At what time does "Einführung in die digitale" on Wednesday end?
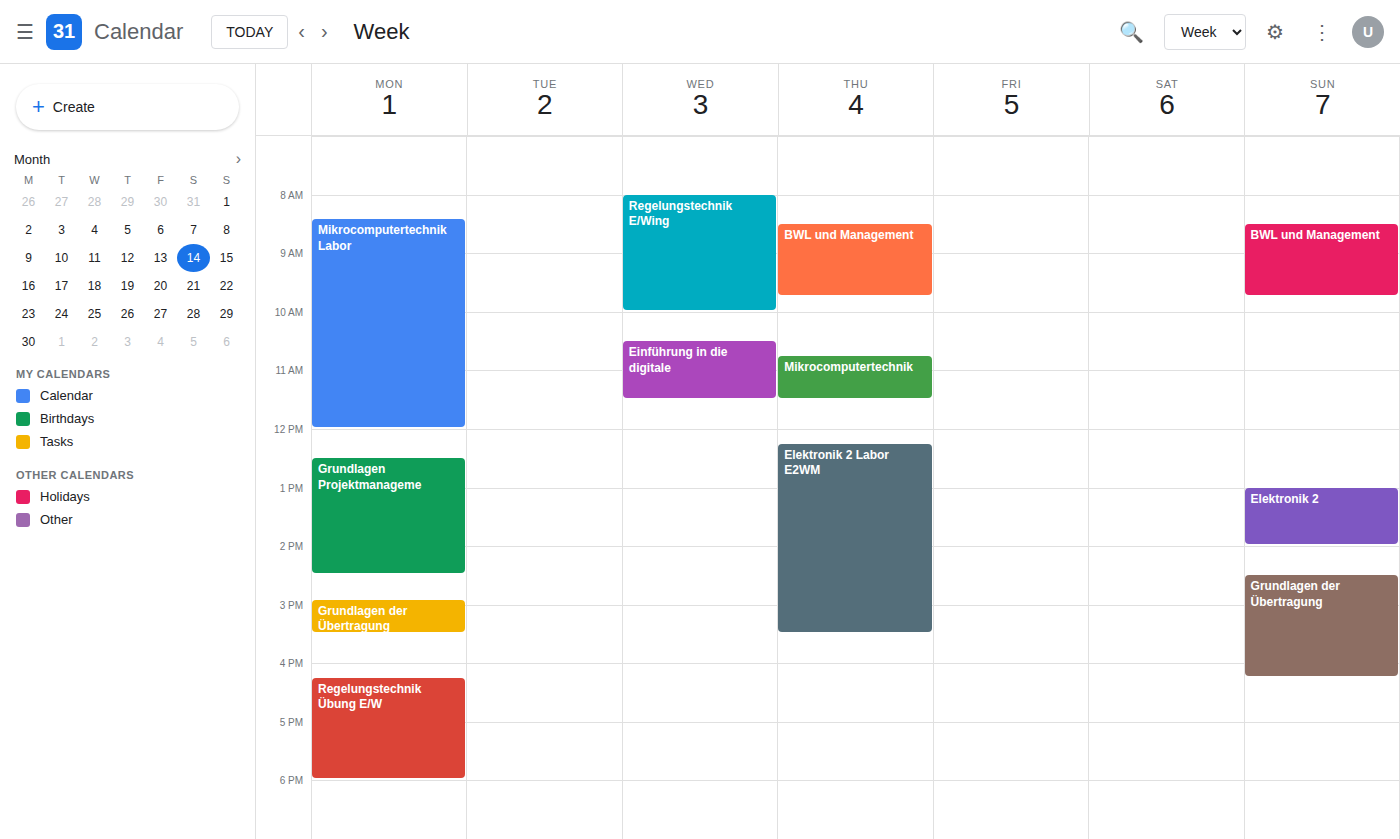
11:30 AM